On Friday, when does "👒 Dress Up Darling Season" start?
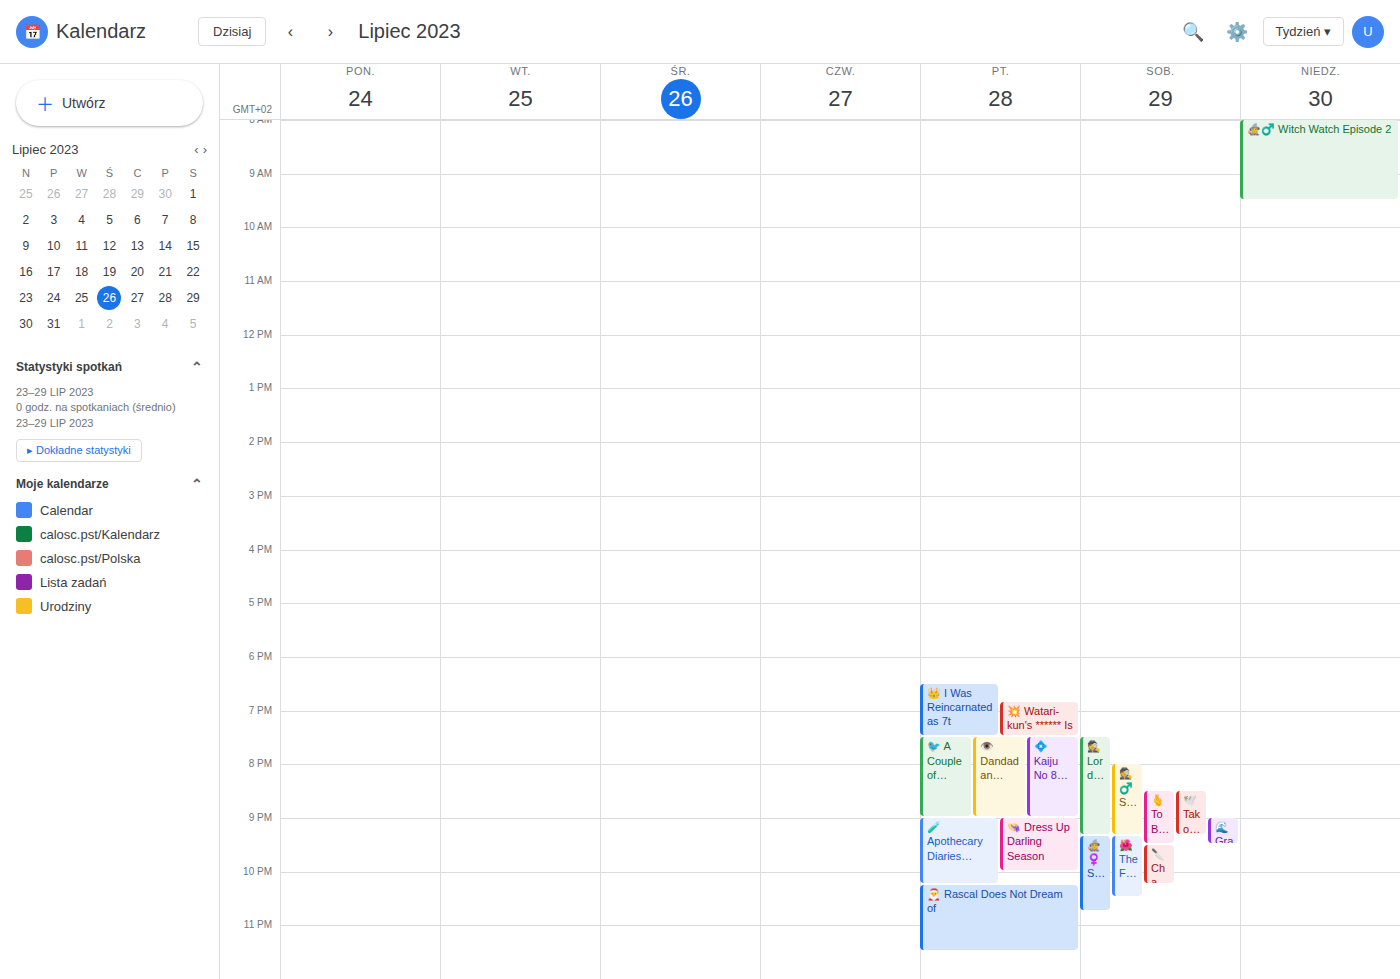
21:00